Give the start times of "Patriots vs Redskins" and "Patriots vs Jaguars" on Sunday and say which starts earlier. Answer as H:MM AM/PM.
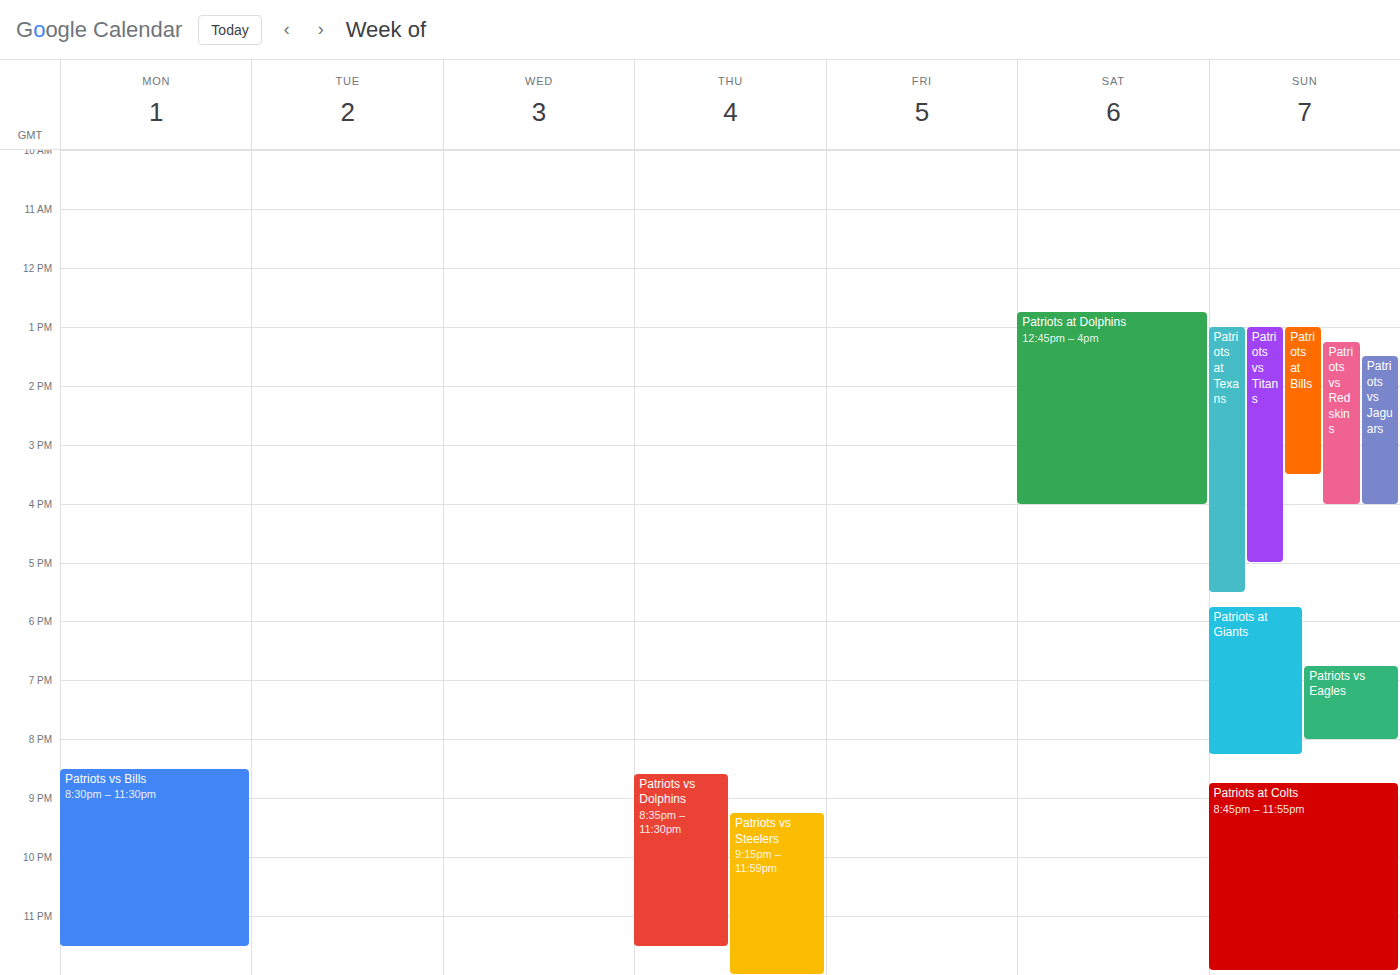
"Patriots vs Redskins" 1:15 PM; "Patriots vs Jaguars" 1:30 PM.